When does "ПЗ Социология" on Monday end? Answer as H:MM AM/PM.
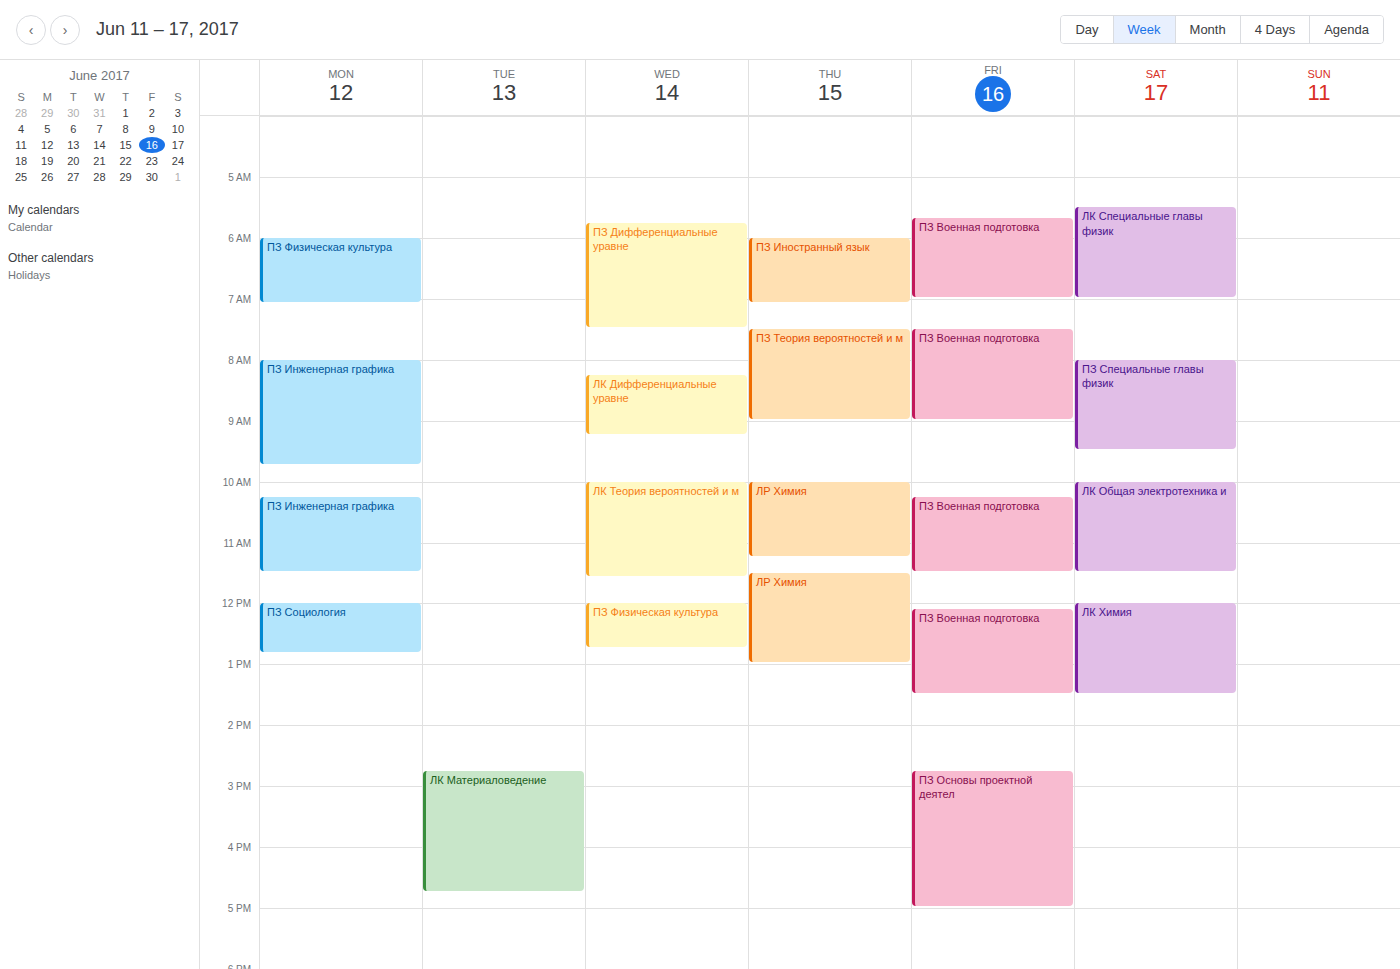
12:50 PM